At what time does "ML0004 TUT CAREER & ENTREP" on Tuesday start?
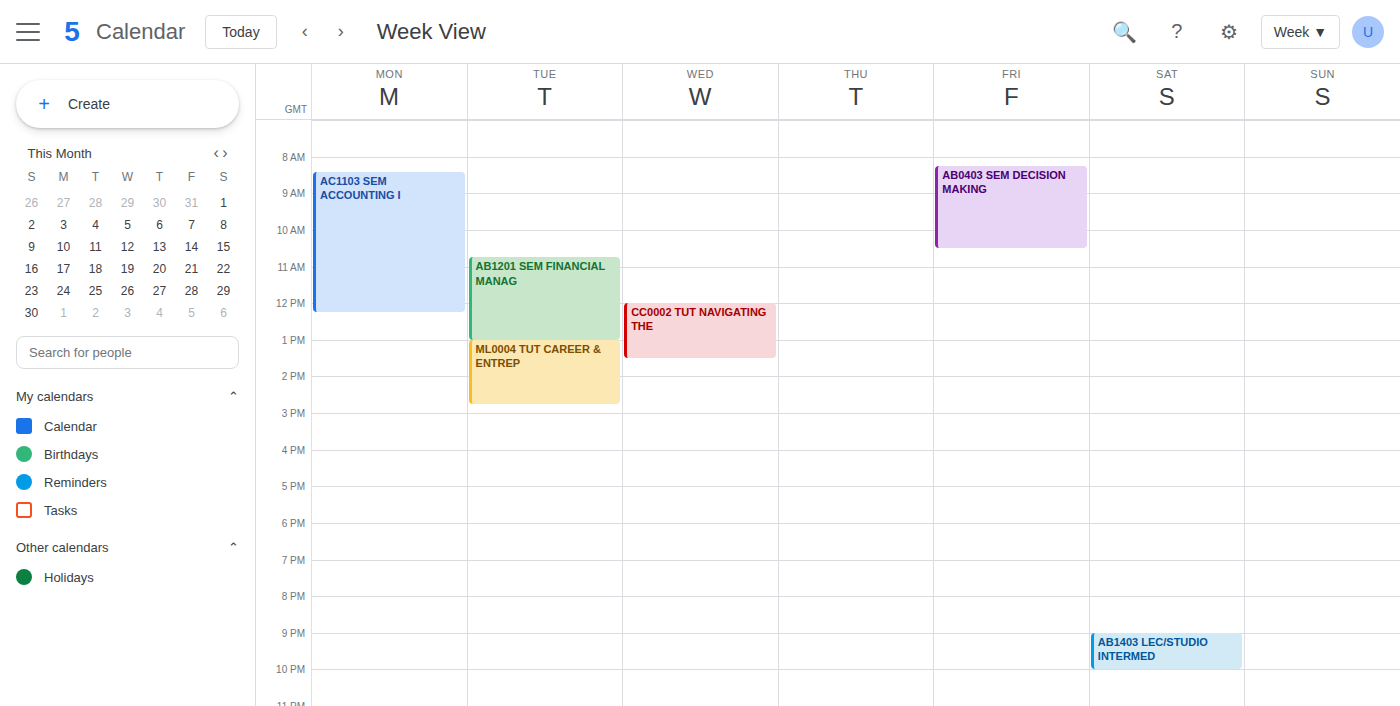
1:00 PM